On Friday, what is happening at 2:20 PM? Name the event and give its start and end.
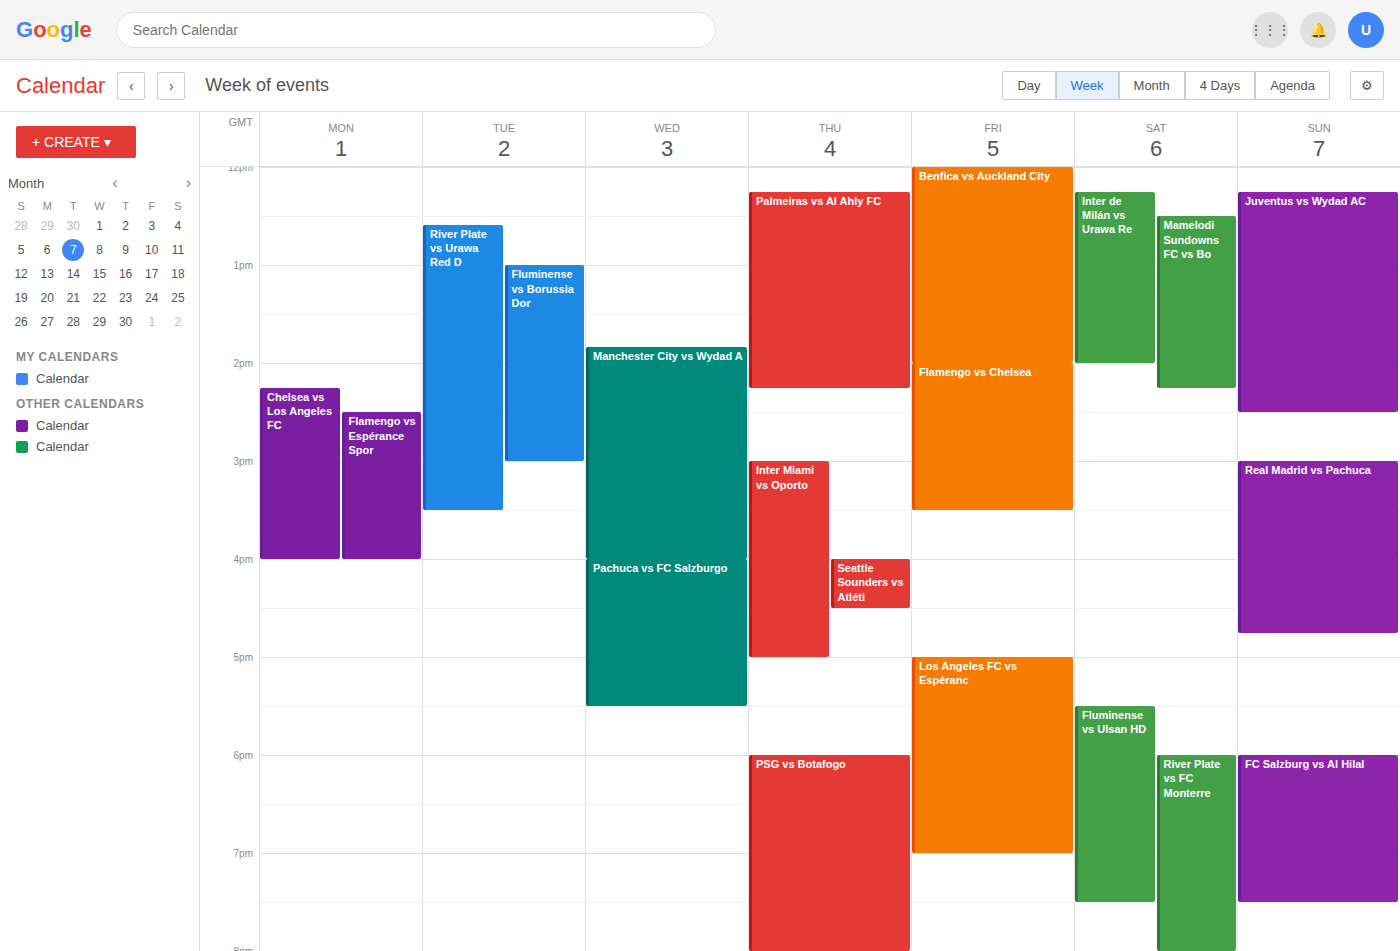
"Flamengo vs Chelsea", 2:00 PM to 3:30 PM